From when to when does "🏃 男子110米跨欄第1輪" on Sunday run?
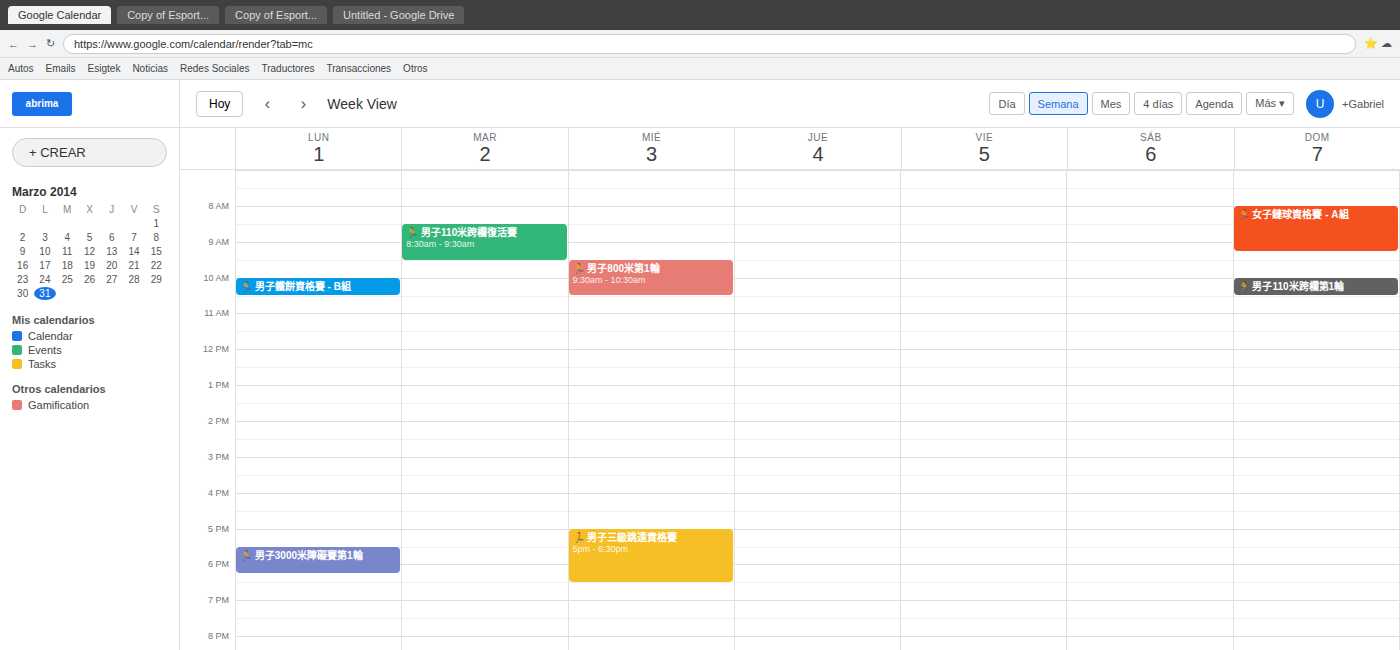
10:00 to 10:30